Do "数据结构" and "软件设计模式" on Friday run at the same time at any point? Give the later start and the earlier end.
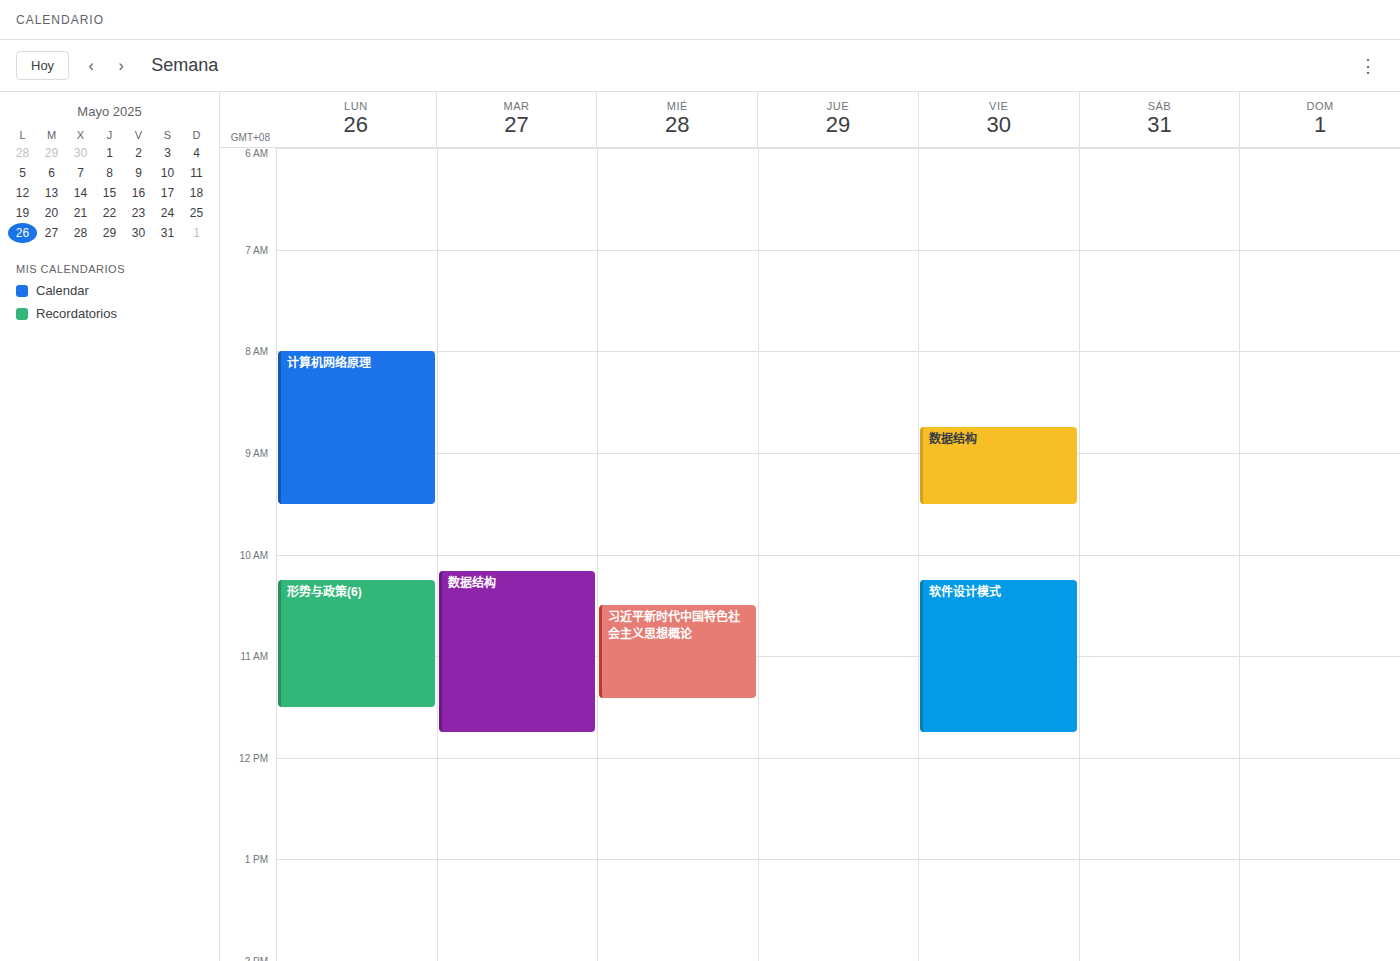
"数据结构" ends at 9:30 AM and "软件设计模式" starts at 10:15 AM -- no overlap.